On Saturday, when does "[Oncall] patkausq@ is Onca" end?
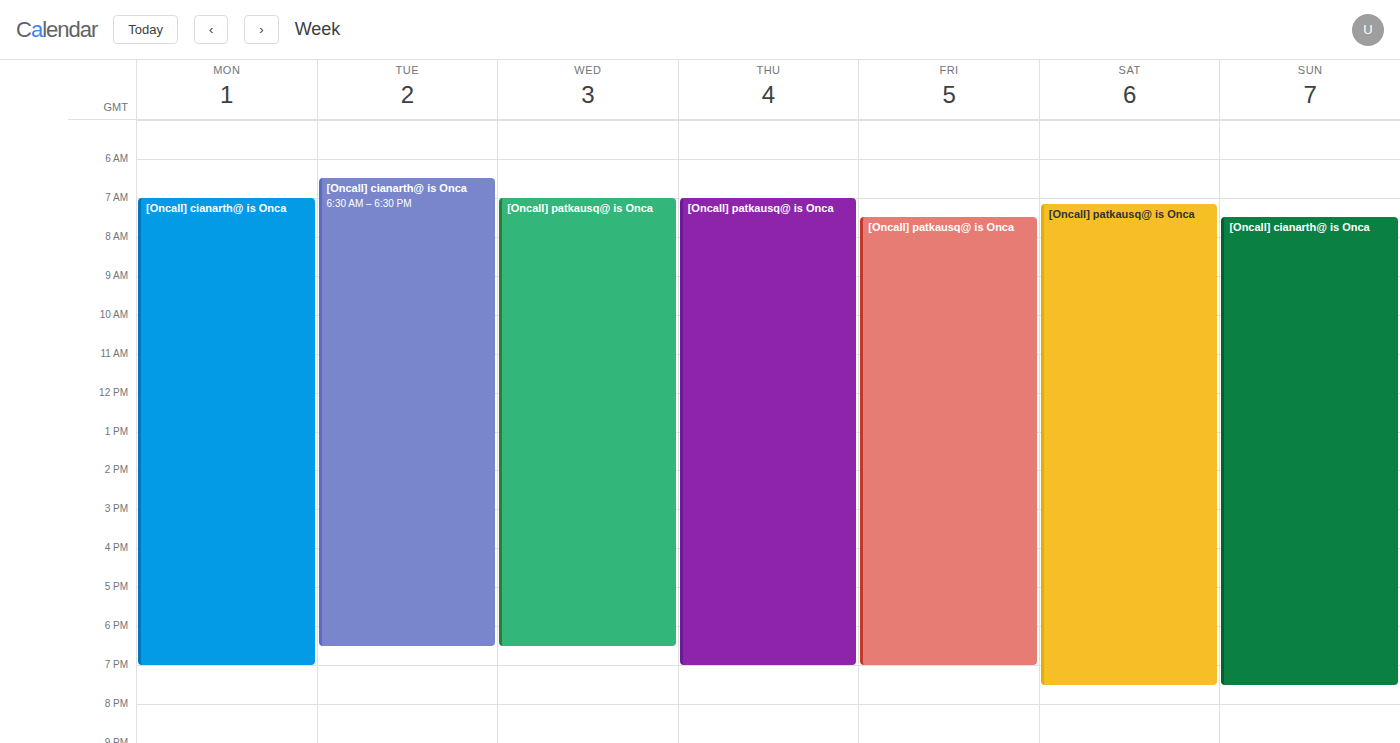
7:30 PM